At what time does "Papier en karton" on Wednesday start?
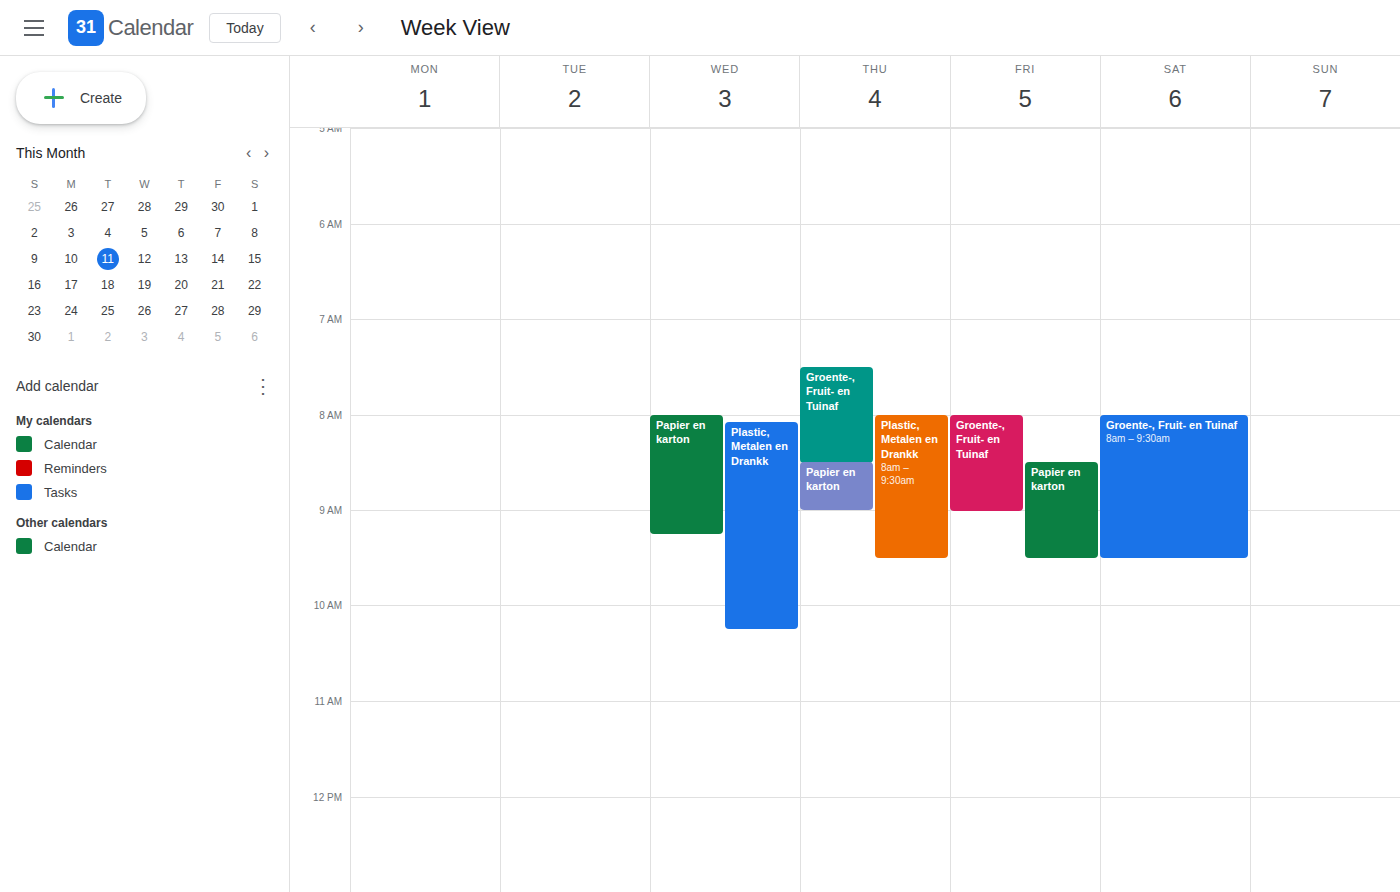
8:00 AM